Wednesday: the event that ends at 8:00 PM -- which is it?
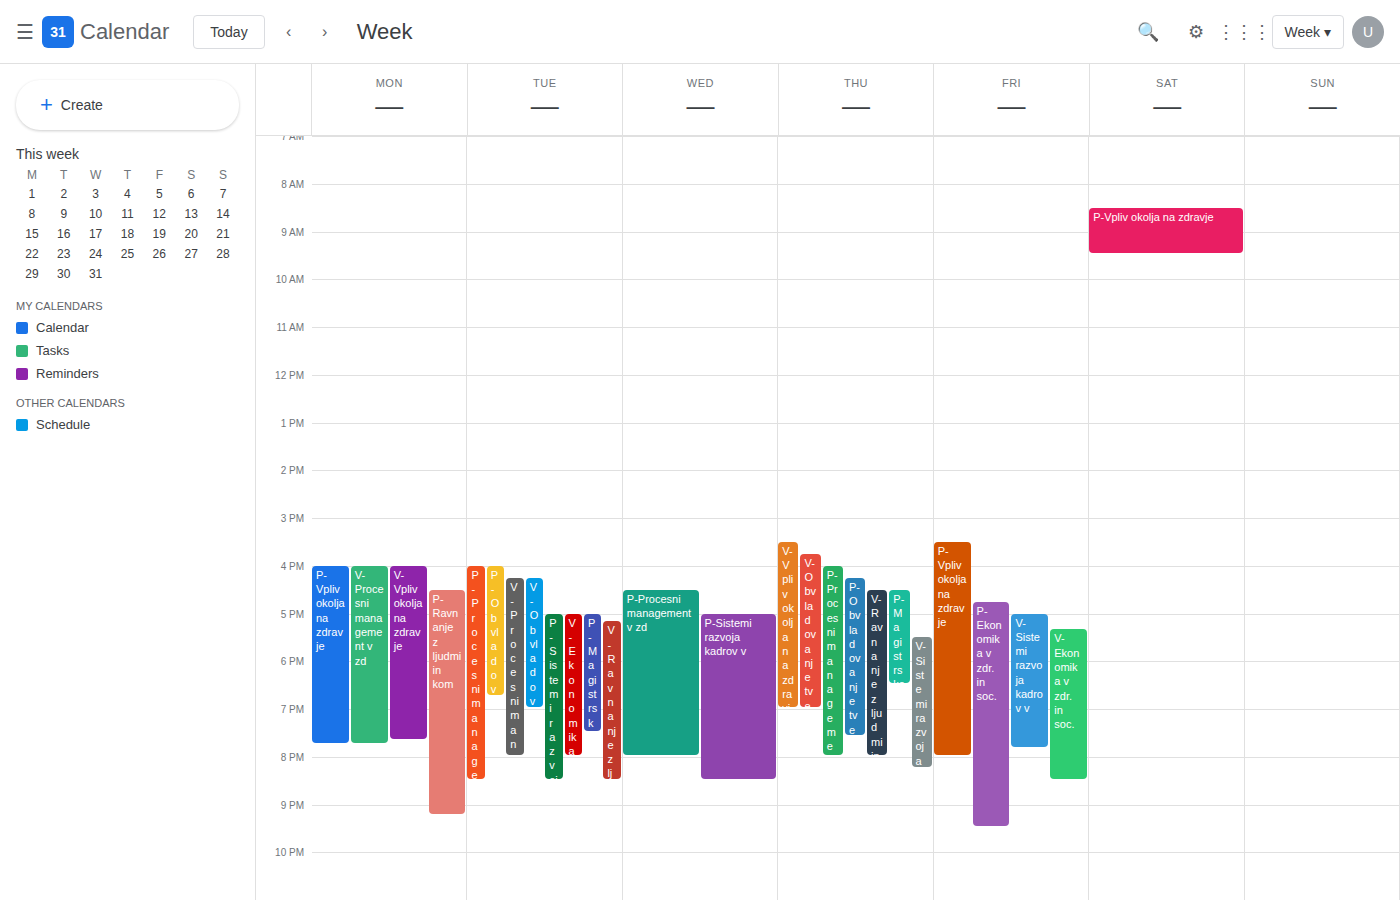
"P-Procesni management v zd"